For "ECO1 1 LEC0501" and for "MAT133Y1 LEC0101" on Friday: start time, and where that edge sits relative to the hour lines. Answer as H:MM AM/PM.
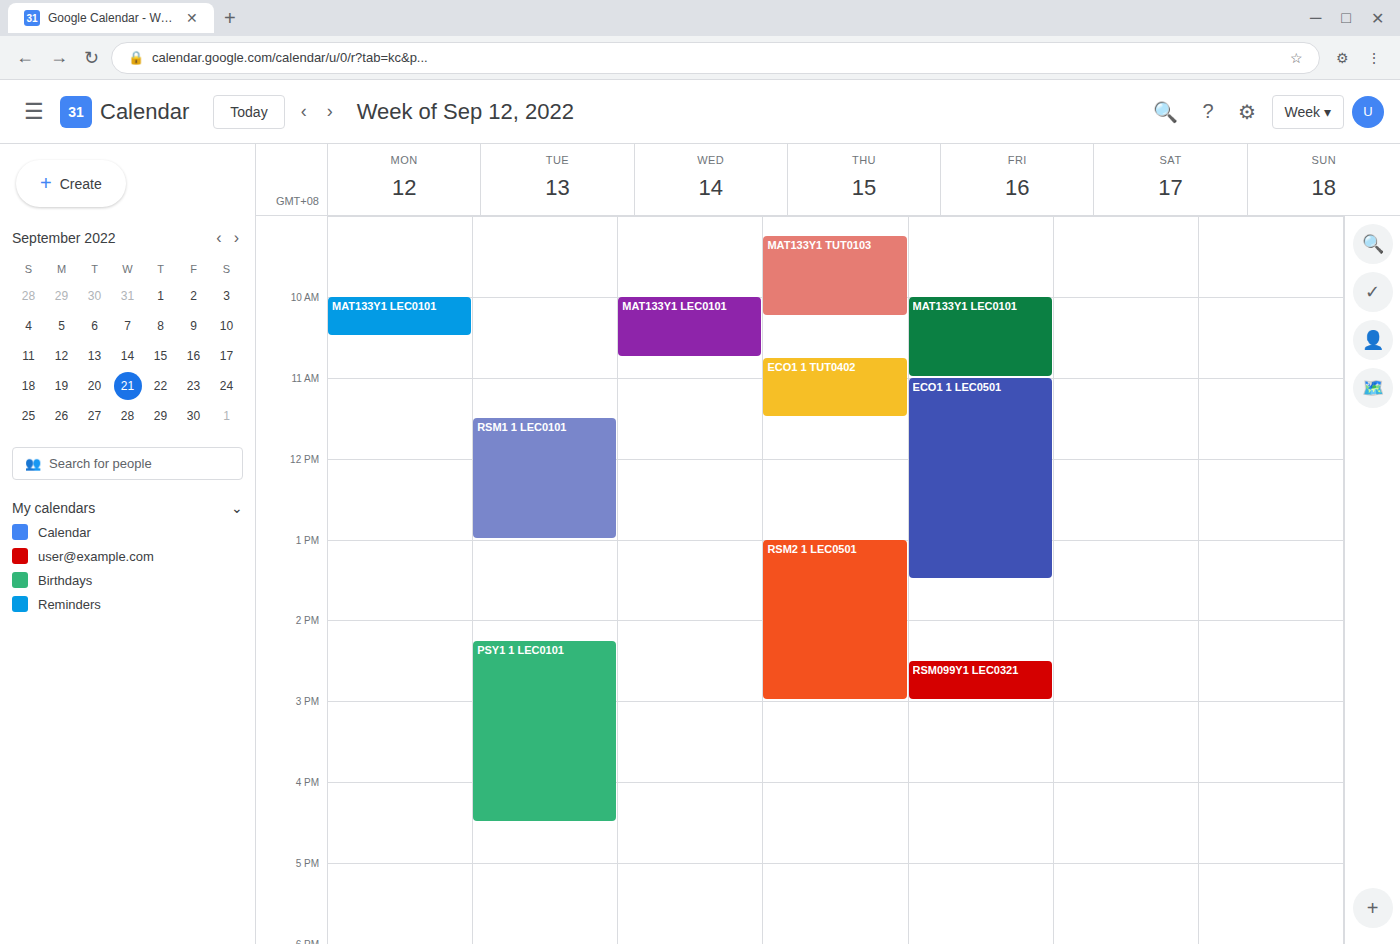
"ECO1 1 LEC0501": 11:00 AM, exactly on the 11 AM line. "MAT133Y1 LEC0101": 10:00 AM, exactly on the 10 AM line.